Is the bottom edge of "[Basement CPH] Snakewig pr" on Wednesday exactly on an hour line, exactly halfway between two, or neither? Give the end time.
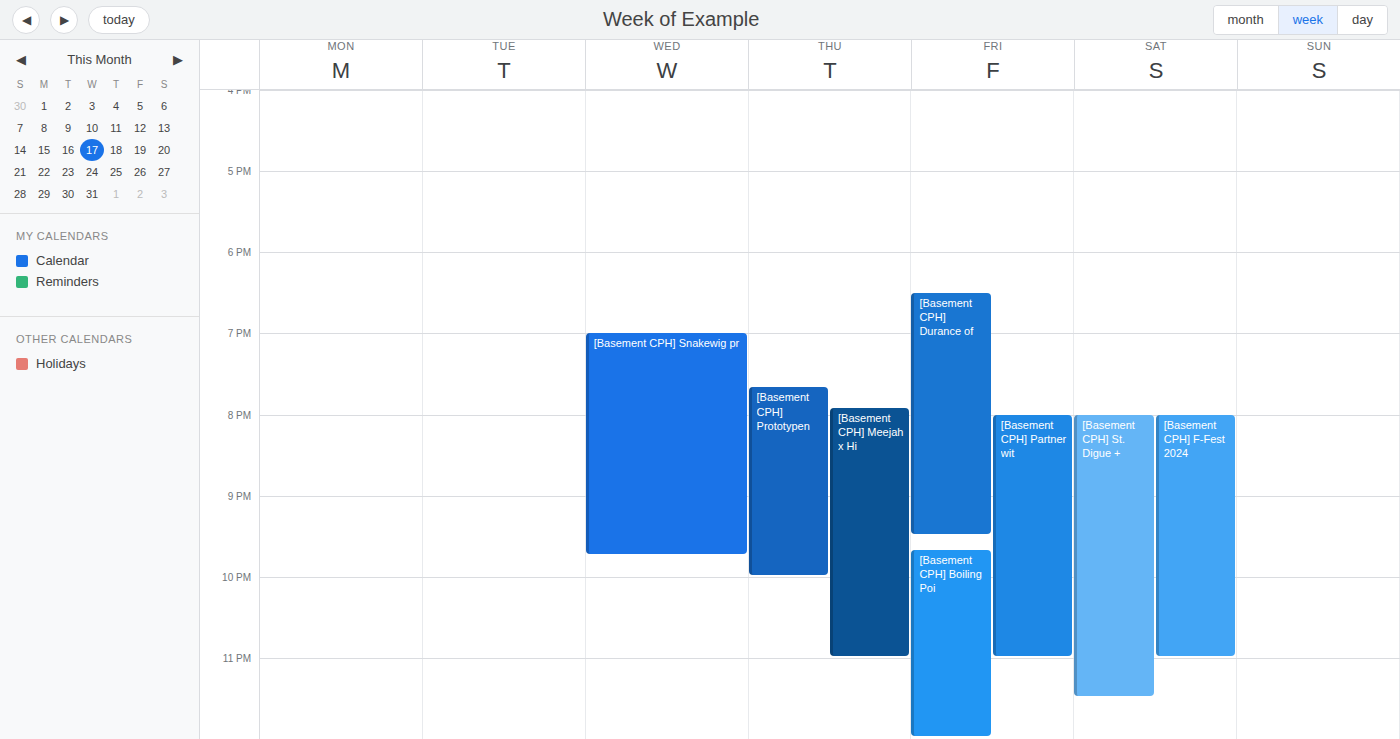
9:45 PM -- neither: three quarters of the way from the 9 PM line to the 10 PM line.